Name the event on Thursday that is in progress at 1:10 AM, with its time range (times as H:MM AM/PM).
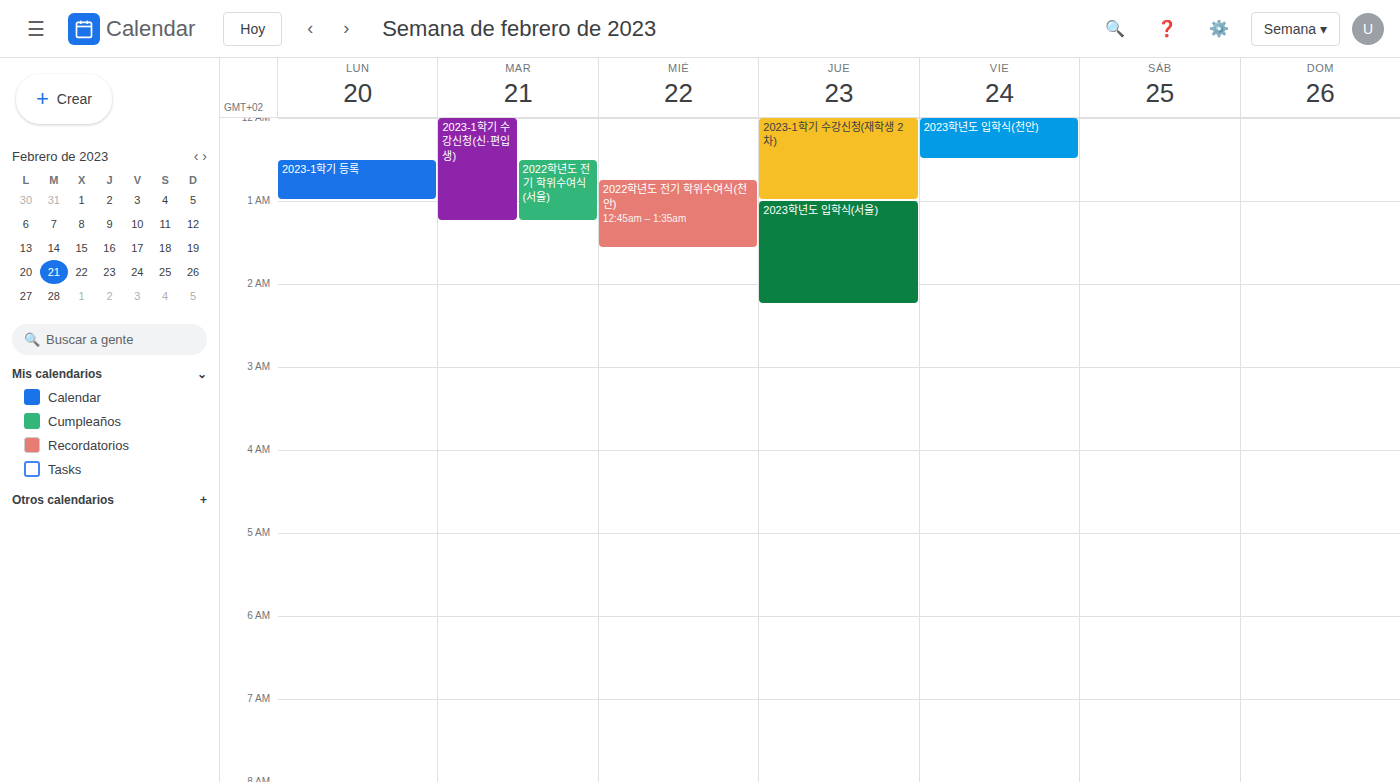
"2023학년도 입학식(서울)", 1:00 AM to 2:15 AM